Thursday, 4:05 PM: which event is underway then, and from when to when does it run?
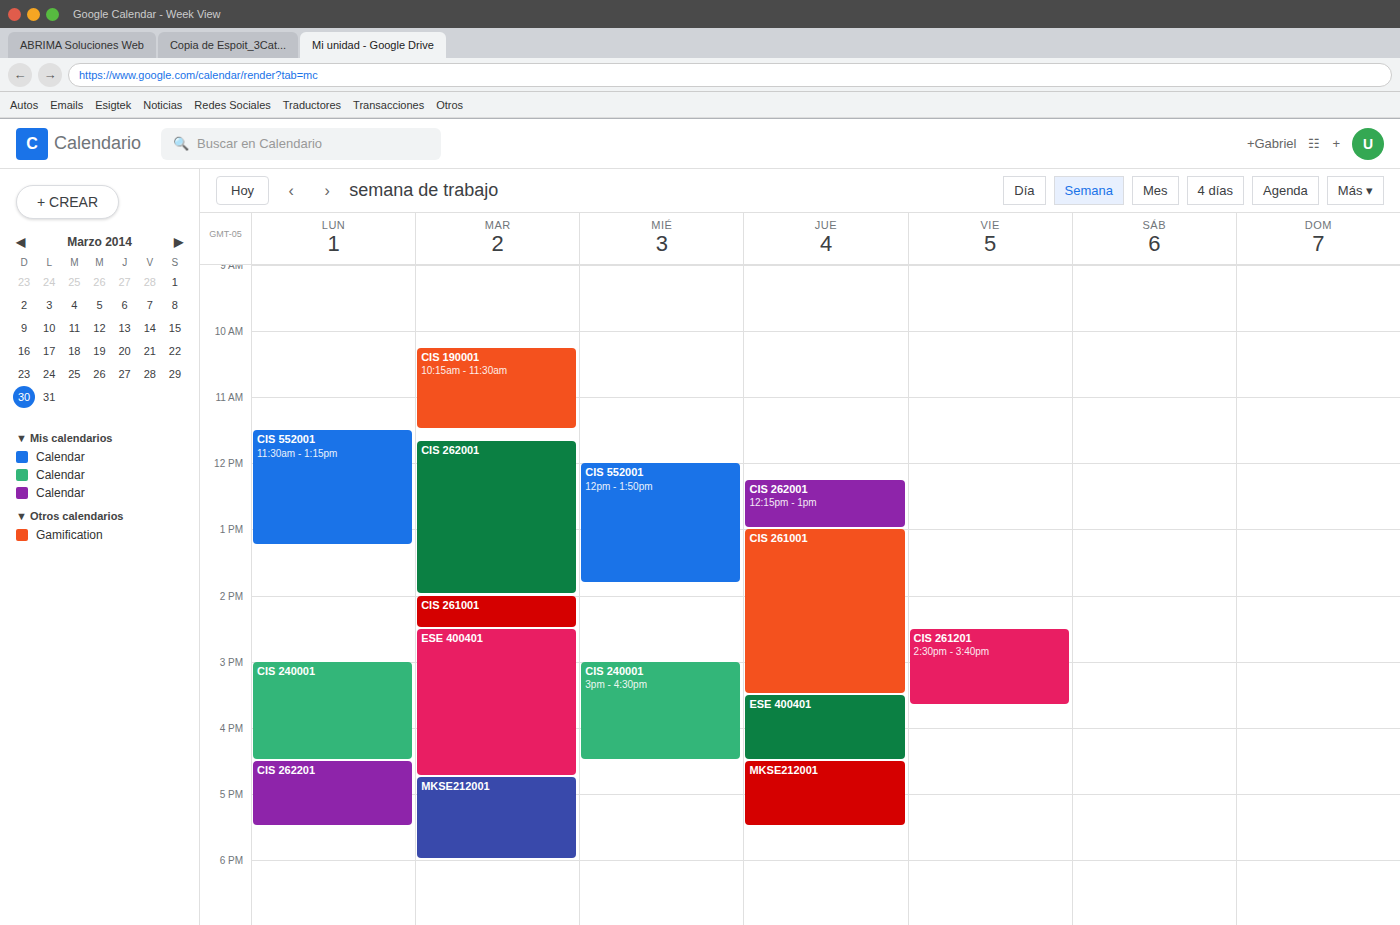
"ESE 400401", 3:30 PM to 4:30 PM